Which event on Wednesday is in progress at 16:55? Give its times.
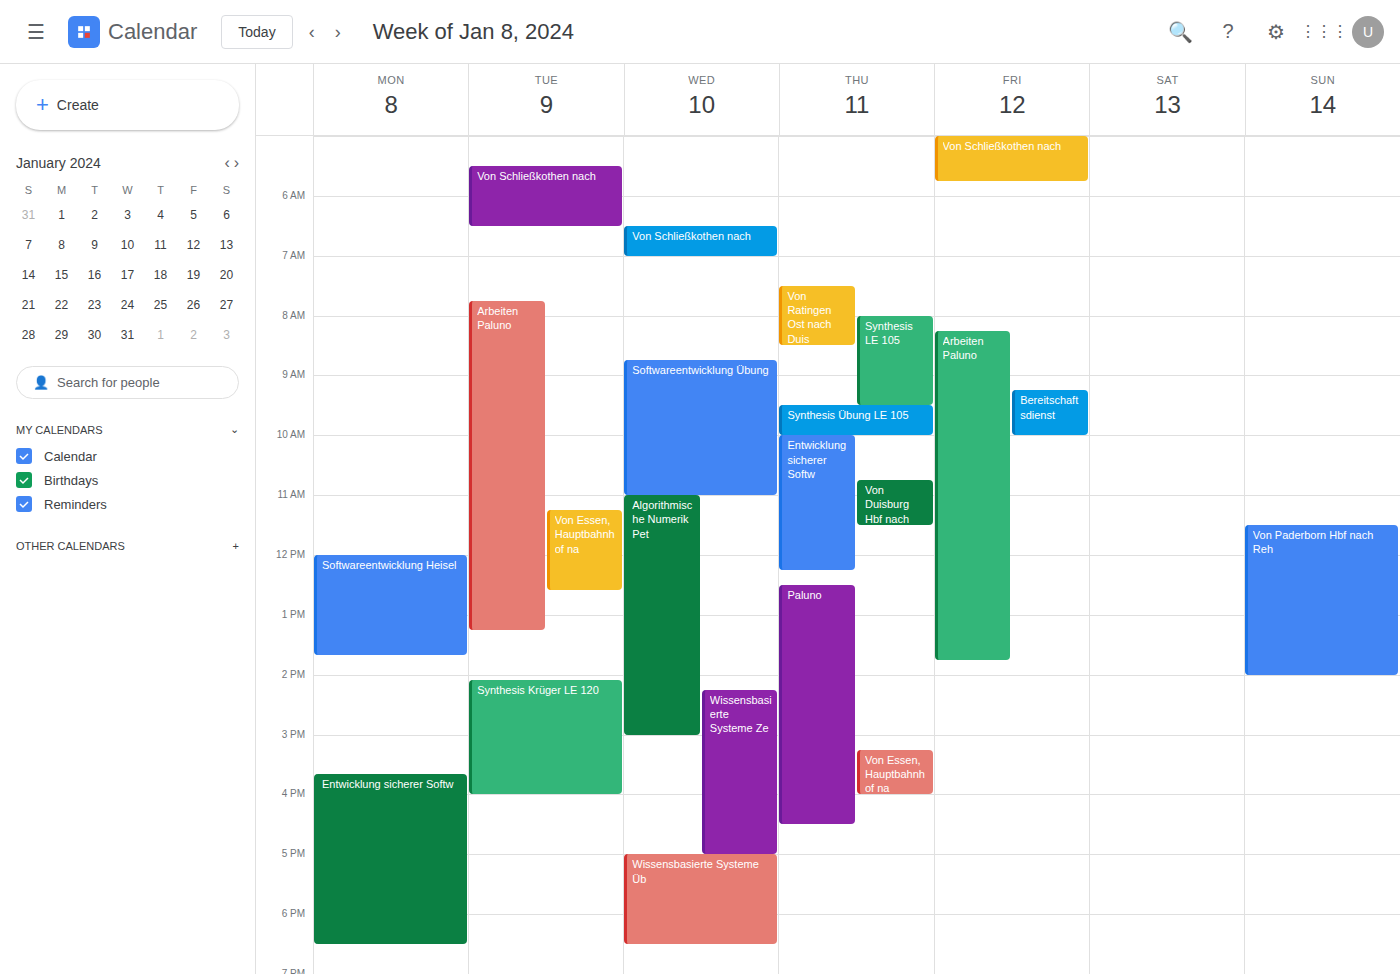
"Wissensbasierte Systeme Ze", 14:15 to 17:00